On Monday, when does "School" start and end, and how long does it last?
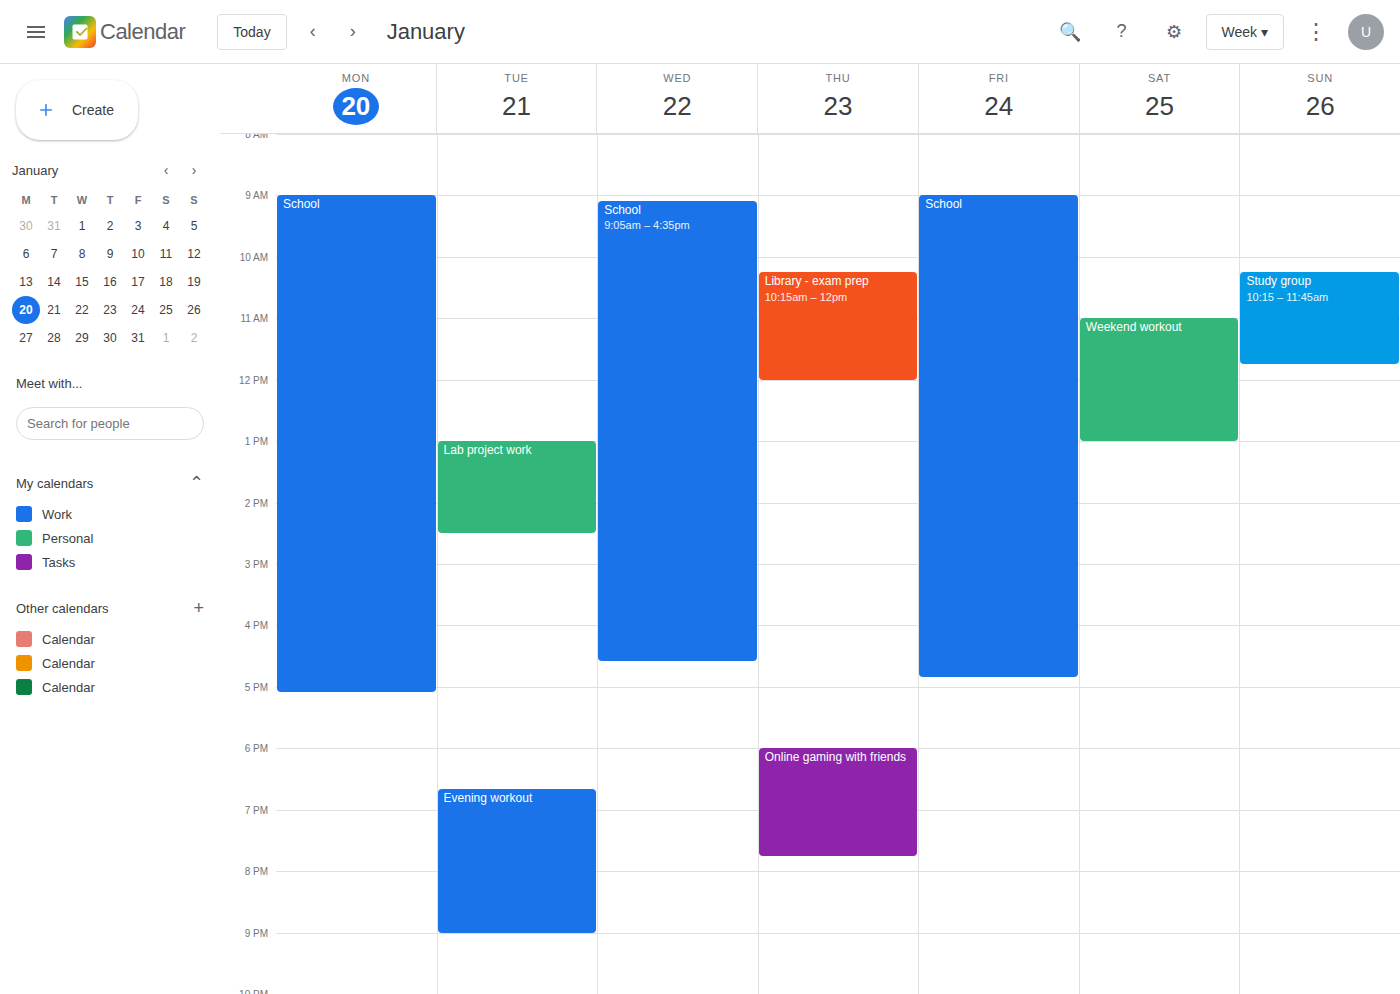
9:00 AM to 5:05 PM, 8 hours 5 minutes